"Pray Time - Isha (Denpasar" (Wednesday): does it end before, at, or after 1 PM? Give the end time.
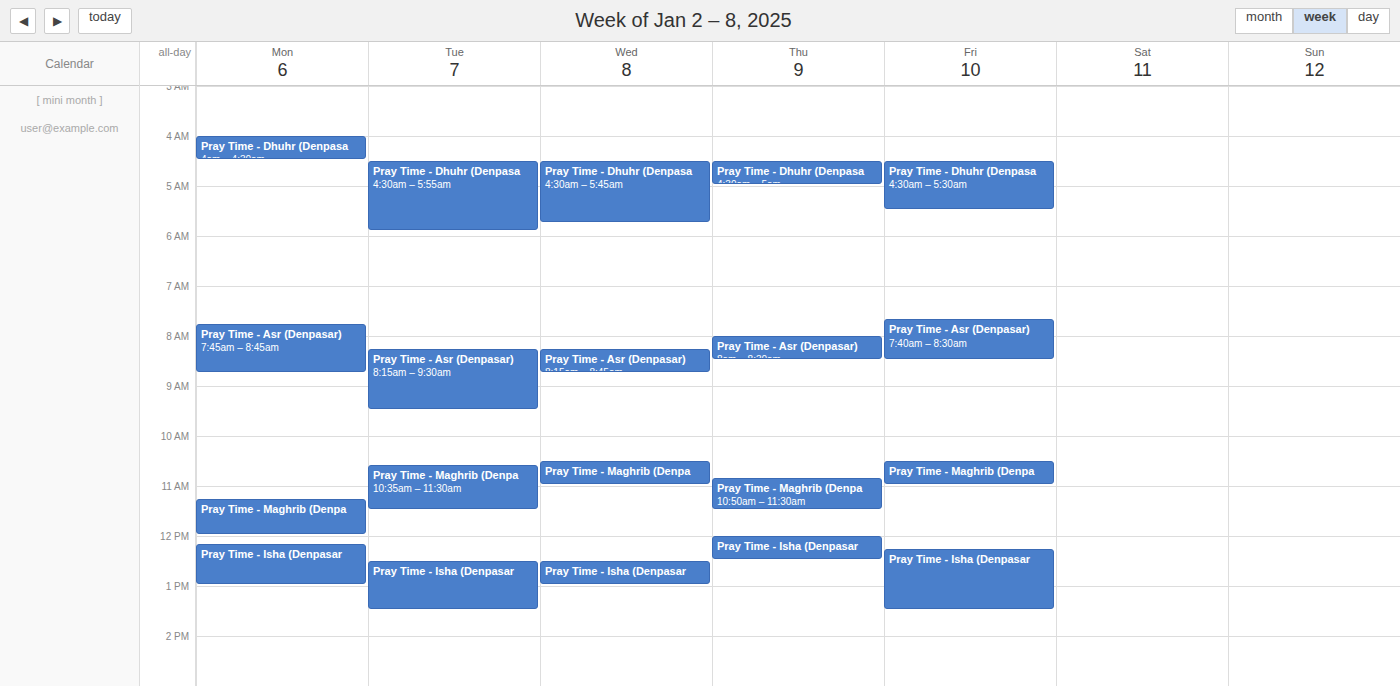
1:00 PM -- exactly at 1 PM, on the 1 PM line.